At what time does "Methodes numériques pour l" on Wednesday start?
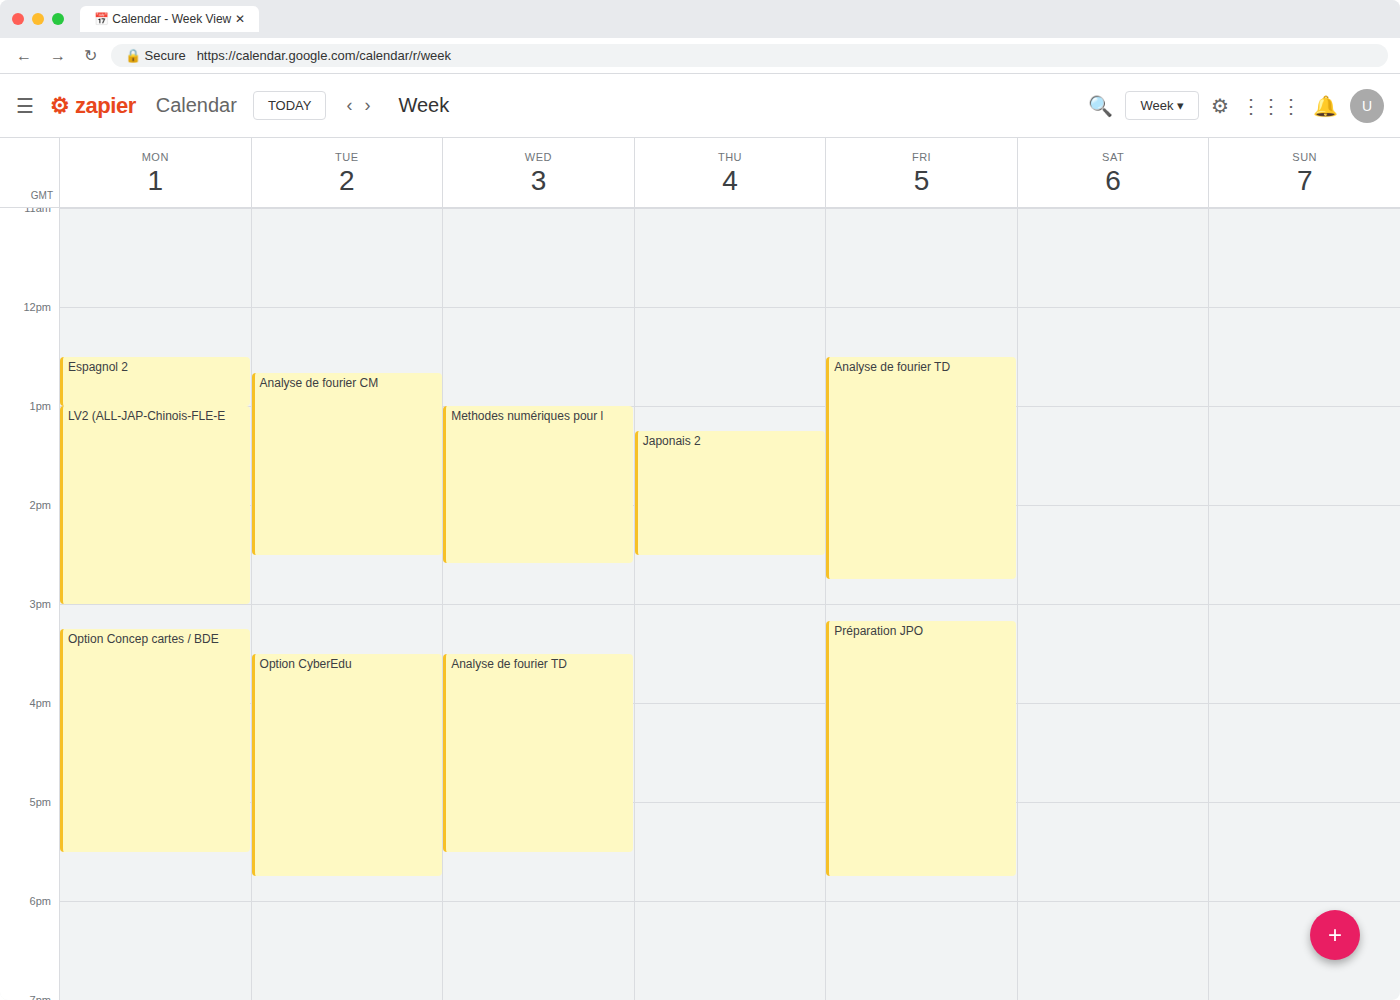
13:00